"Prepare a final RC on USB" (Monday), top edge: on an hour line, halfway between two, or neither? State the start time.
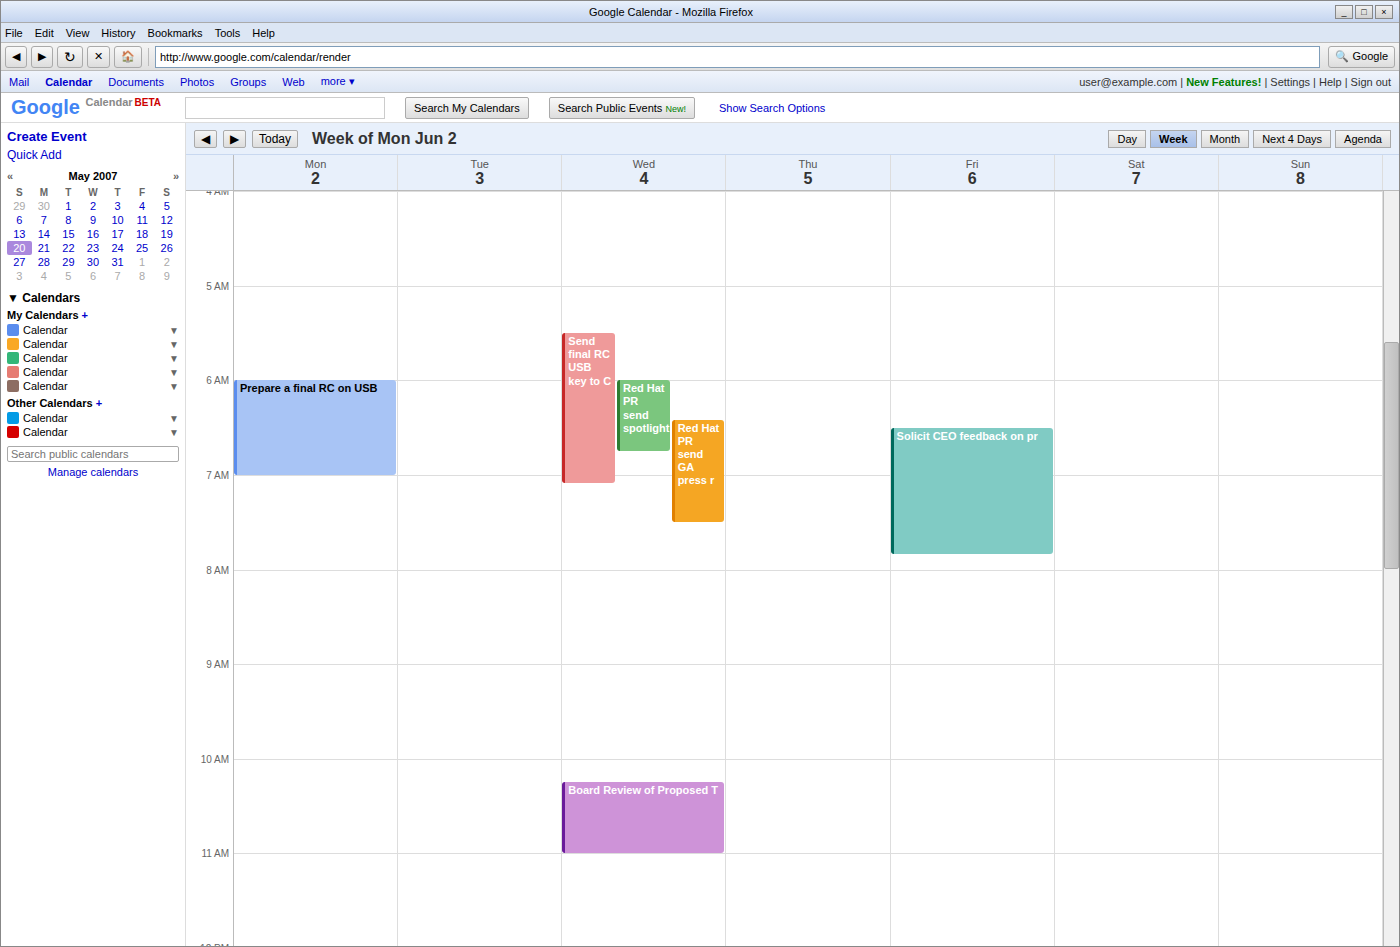
06:00 -- exactly on the 06:00 line.